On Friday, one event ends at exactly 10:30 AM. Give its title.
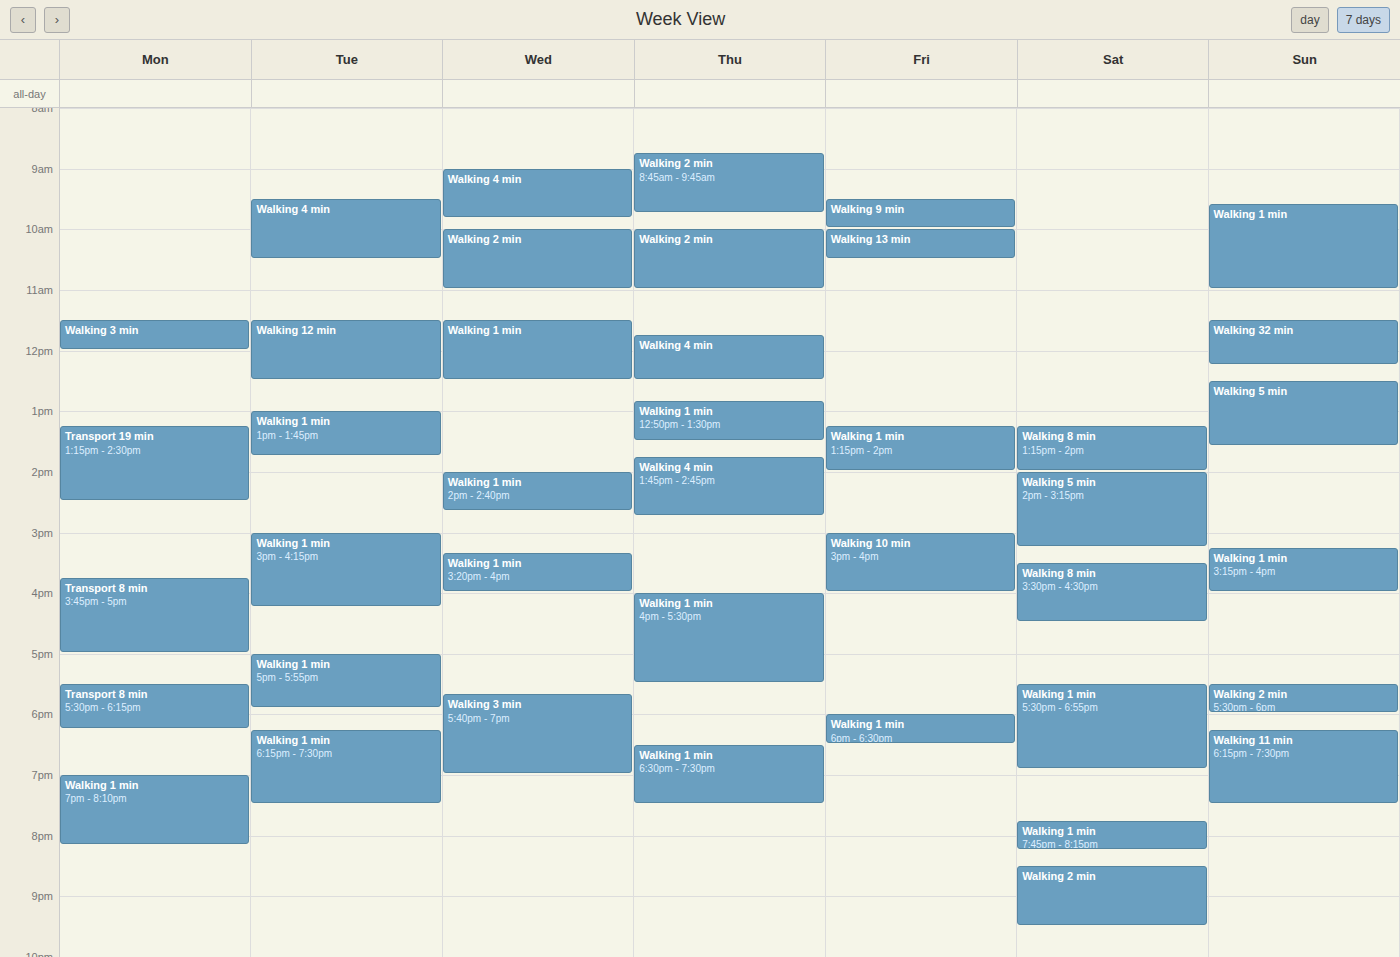
"Walking 13 min"